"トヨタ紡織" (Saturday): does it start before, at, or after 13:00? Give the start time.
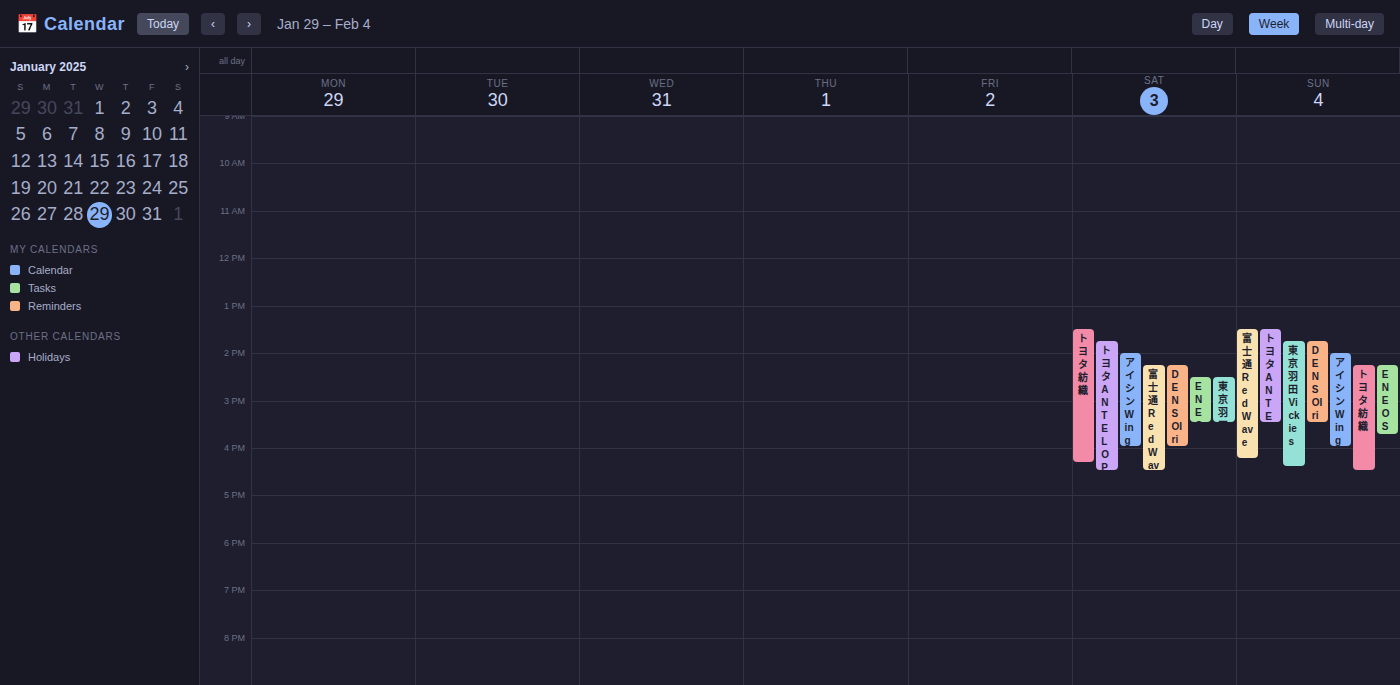
13:30 -- after 13:00, 30 minutes below the 13:00 line.